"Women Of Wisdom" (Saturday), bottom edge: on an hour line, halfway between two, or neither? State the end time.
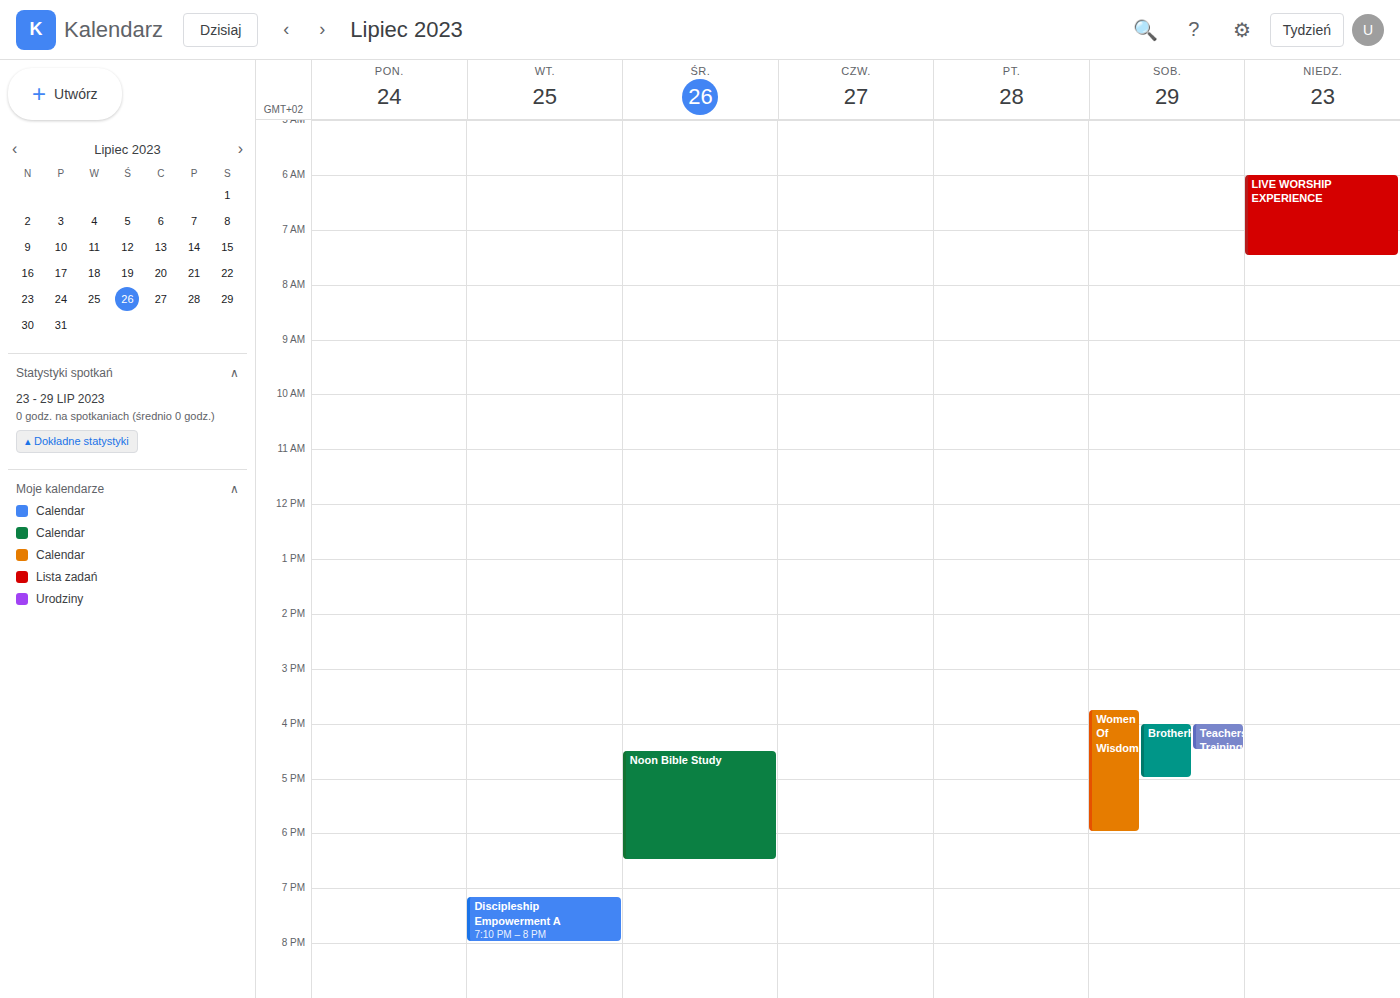
6:00 PM -- exactly on the 6 PM line.